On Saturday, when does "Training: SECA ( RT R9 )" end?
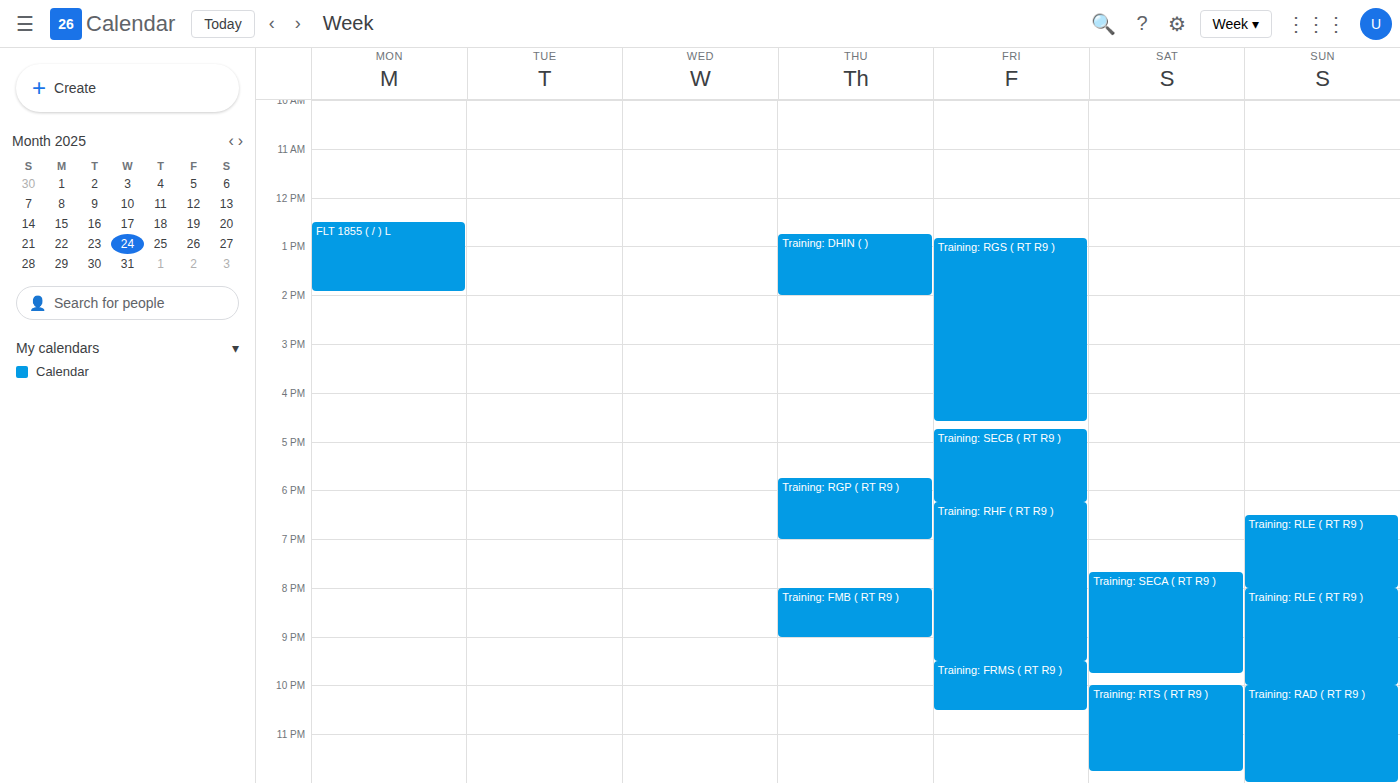
9:45 PM